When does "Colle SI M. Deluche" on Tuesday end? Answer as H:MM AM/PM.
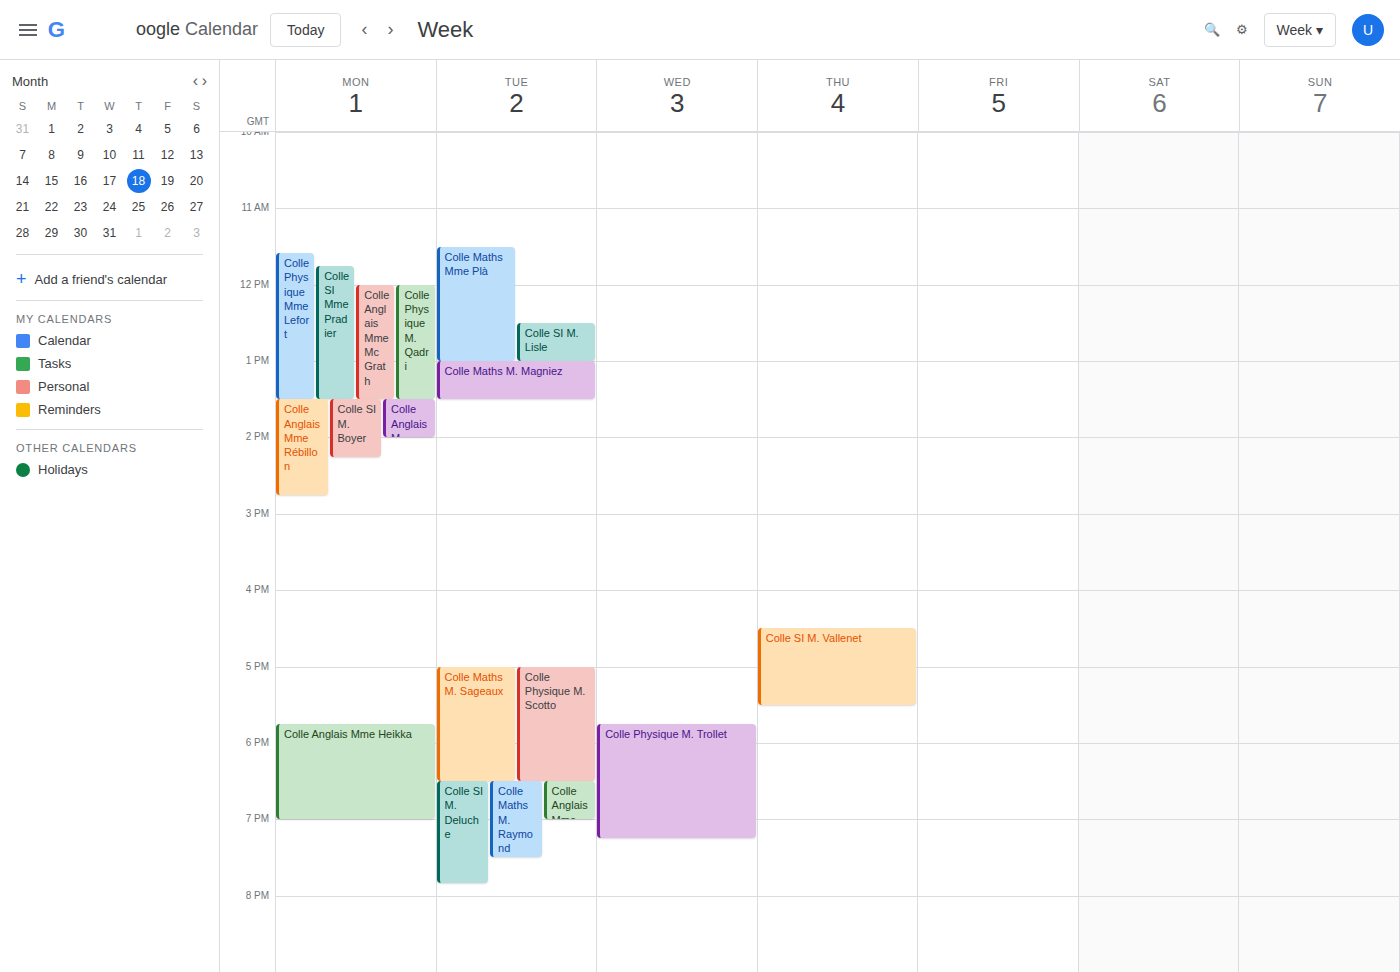
7:50 PM